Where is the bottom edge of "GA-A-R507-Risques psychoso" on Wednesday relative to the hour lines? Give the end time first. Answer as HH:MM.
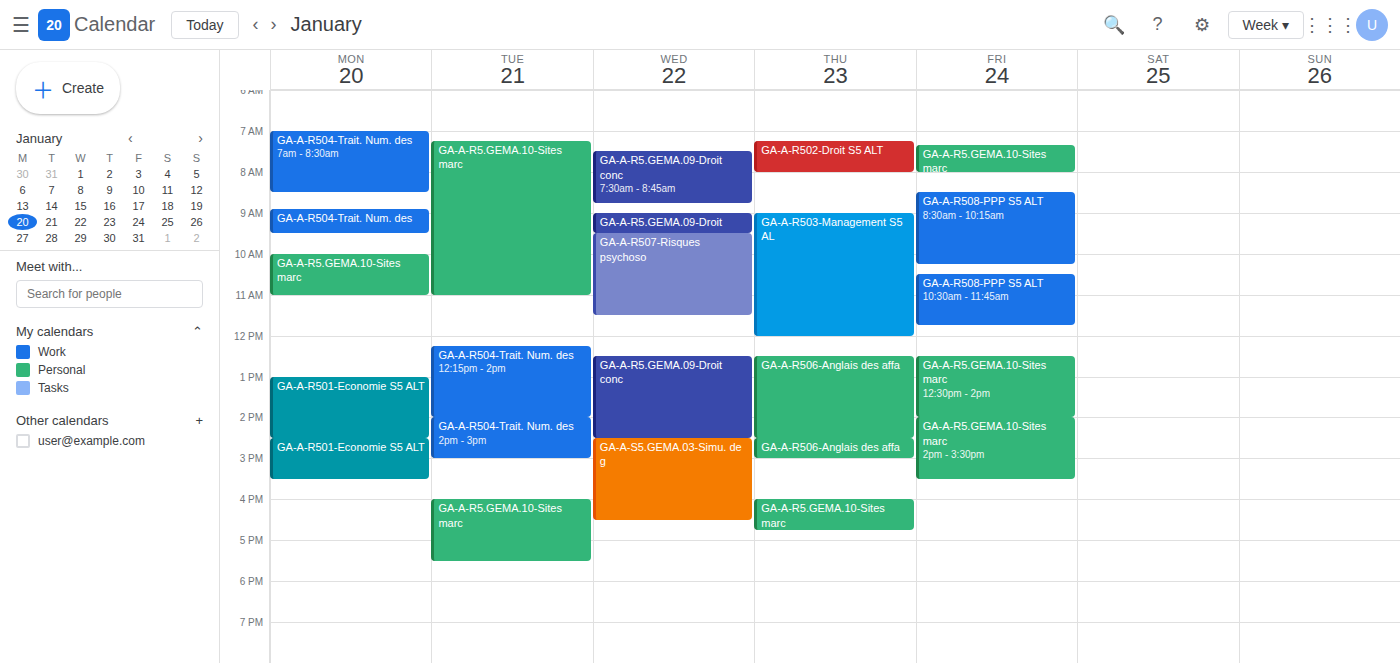
11:30 -- halfway between the 11:00 and 12:00 lines.